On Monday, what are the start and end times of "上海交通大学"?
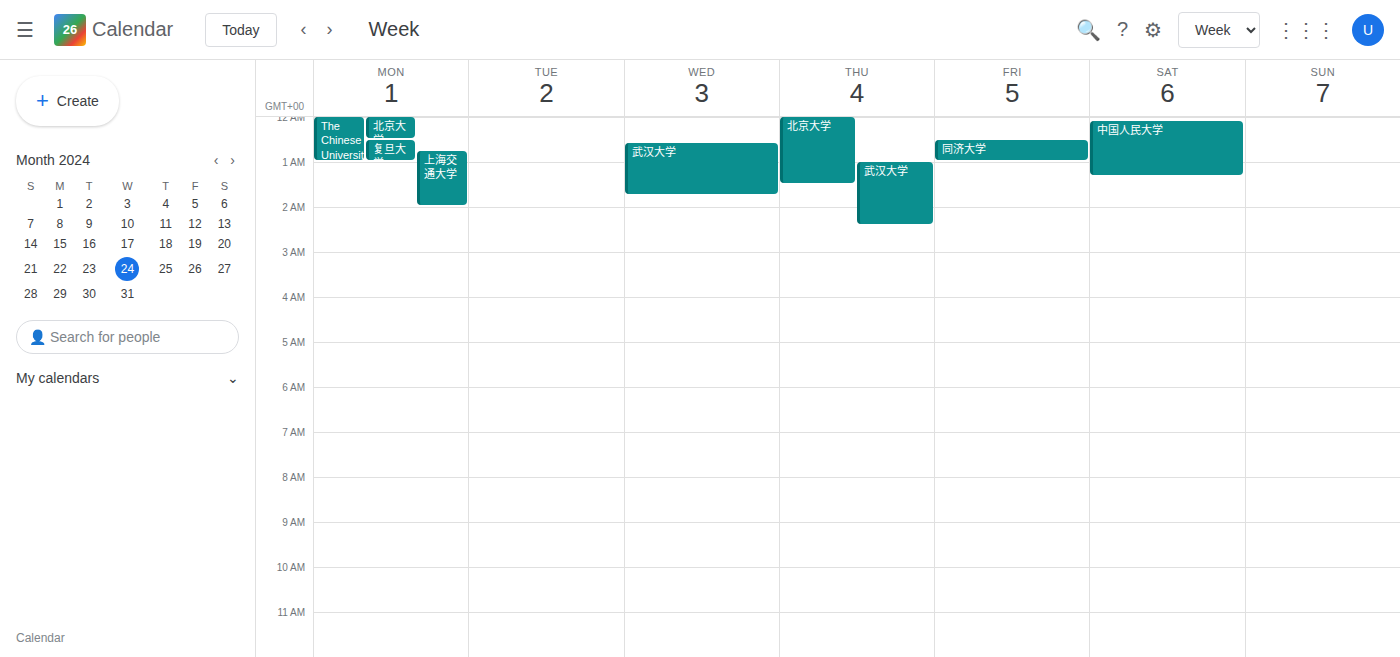
00:45 to 02:00